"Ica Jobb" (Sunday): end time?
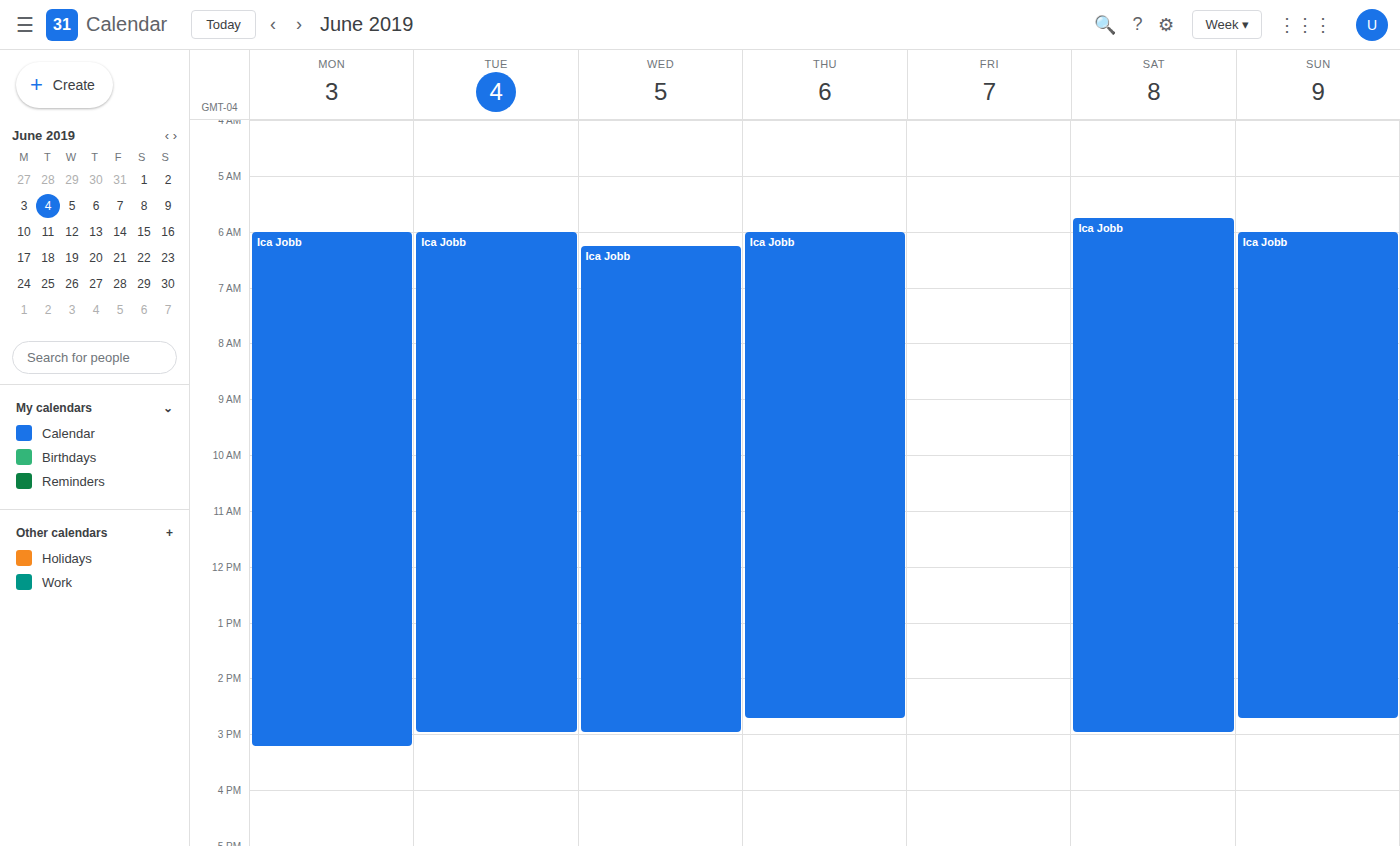
2:45 PM